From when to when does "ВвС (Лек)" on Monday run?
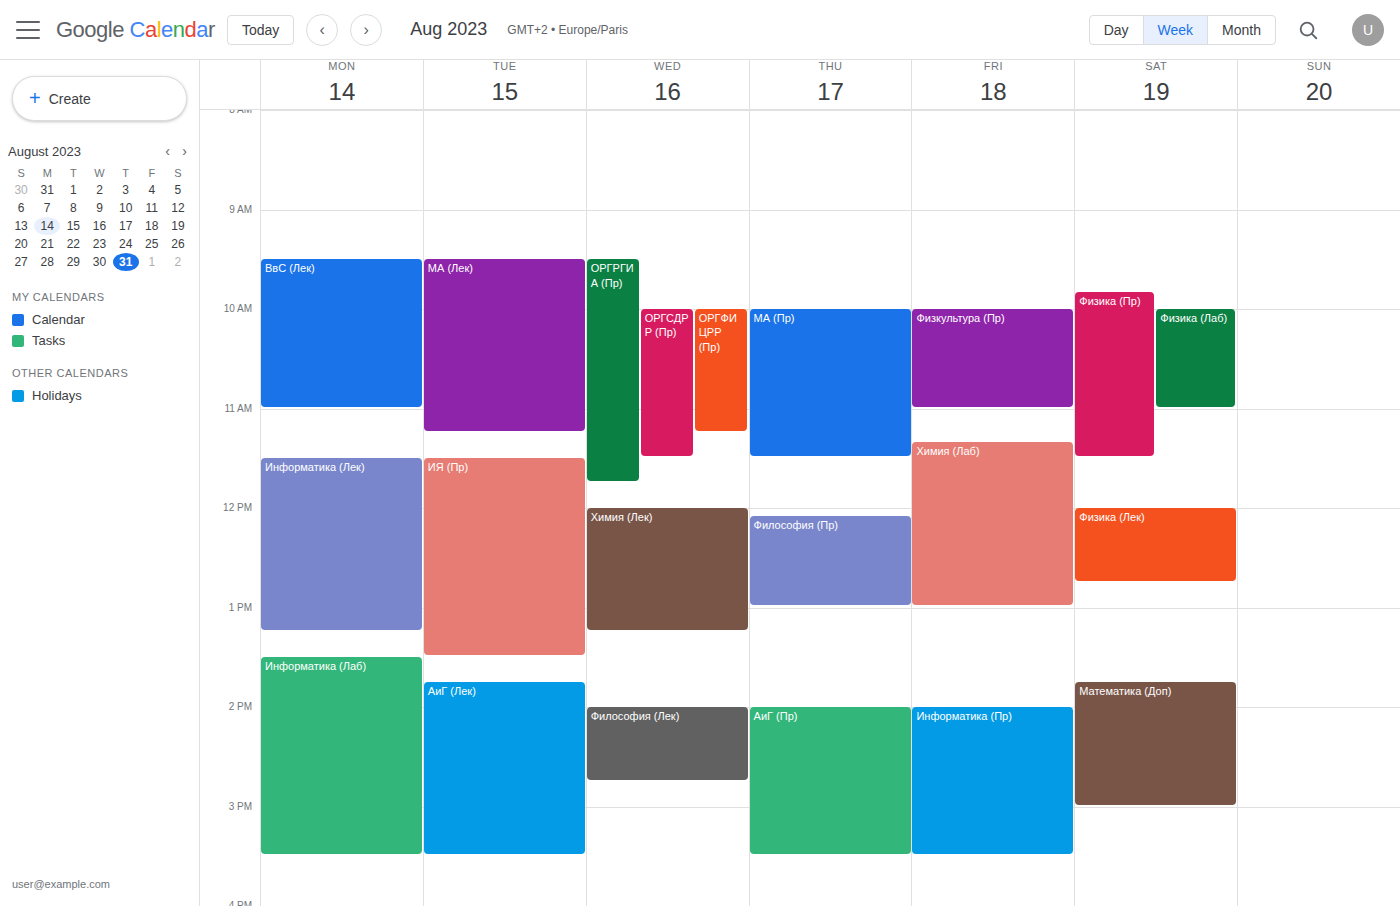
09:30 to 11:00